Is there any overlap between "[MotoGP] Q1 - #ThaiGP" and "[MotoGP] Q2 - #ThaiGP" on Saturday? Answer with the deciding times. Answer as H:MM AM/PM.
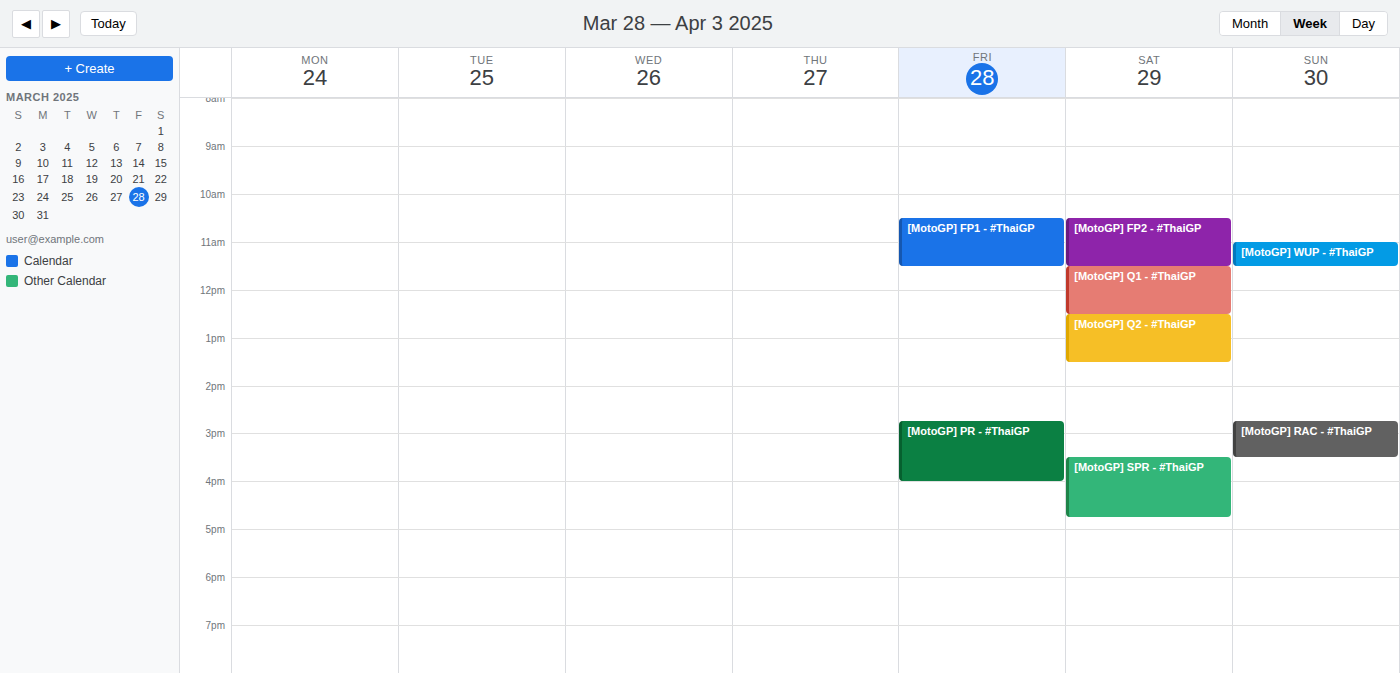
"[MotoGP] Q1 - #ThaiGP" ends at 12:30 PM, exactly when "[MotoGP] Q2 - #ThaiGP" starts -- they touch but do not overlap.